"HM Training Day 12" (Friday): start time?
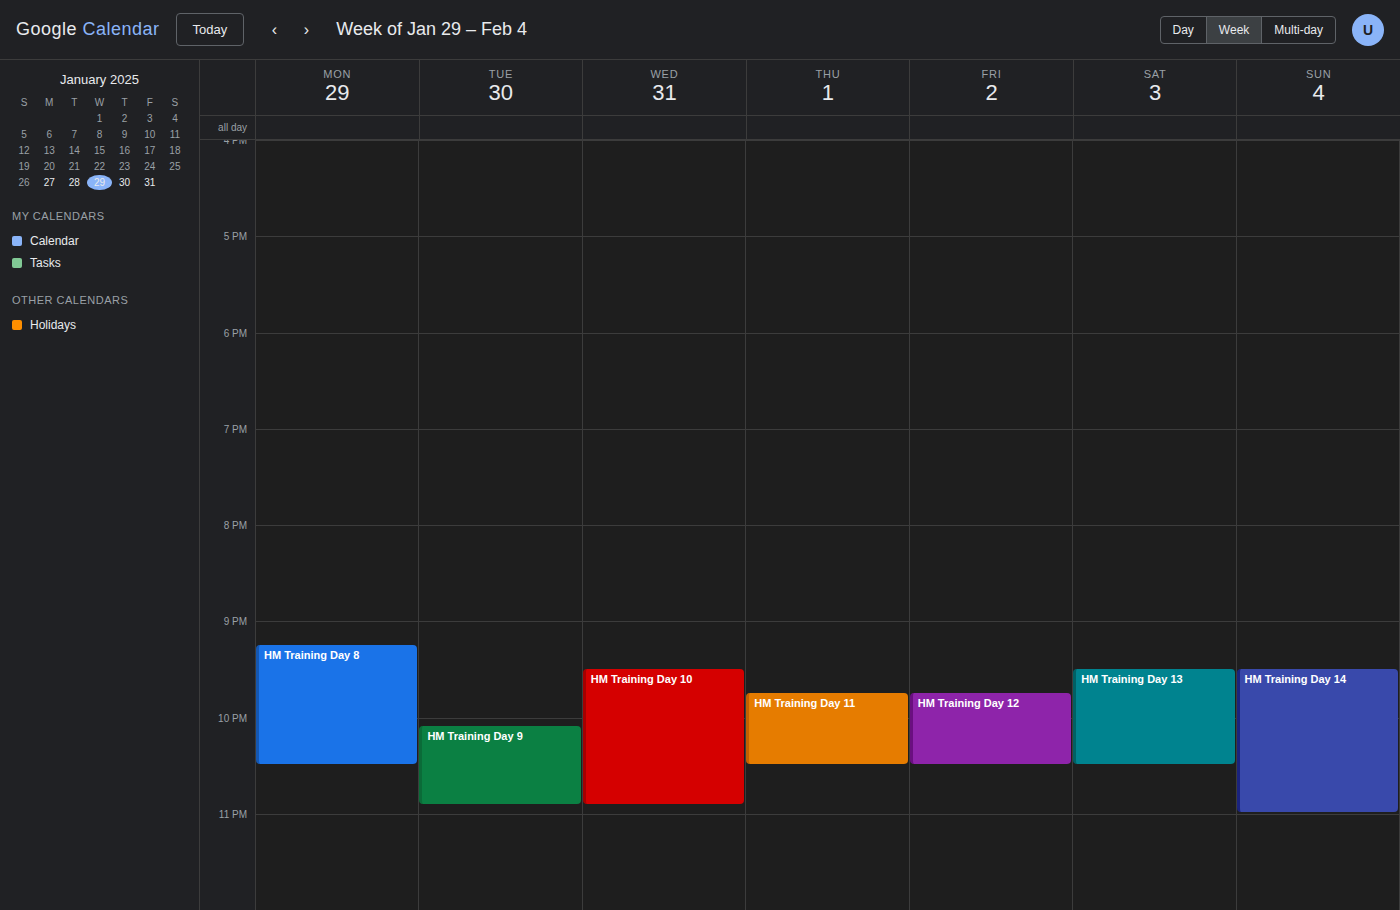
9:45 PM